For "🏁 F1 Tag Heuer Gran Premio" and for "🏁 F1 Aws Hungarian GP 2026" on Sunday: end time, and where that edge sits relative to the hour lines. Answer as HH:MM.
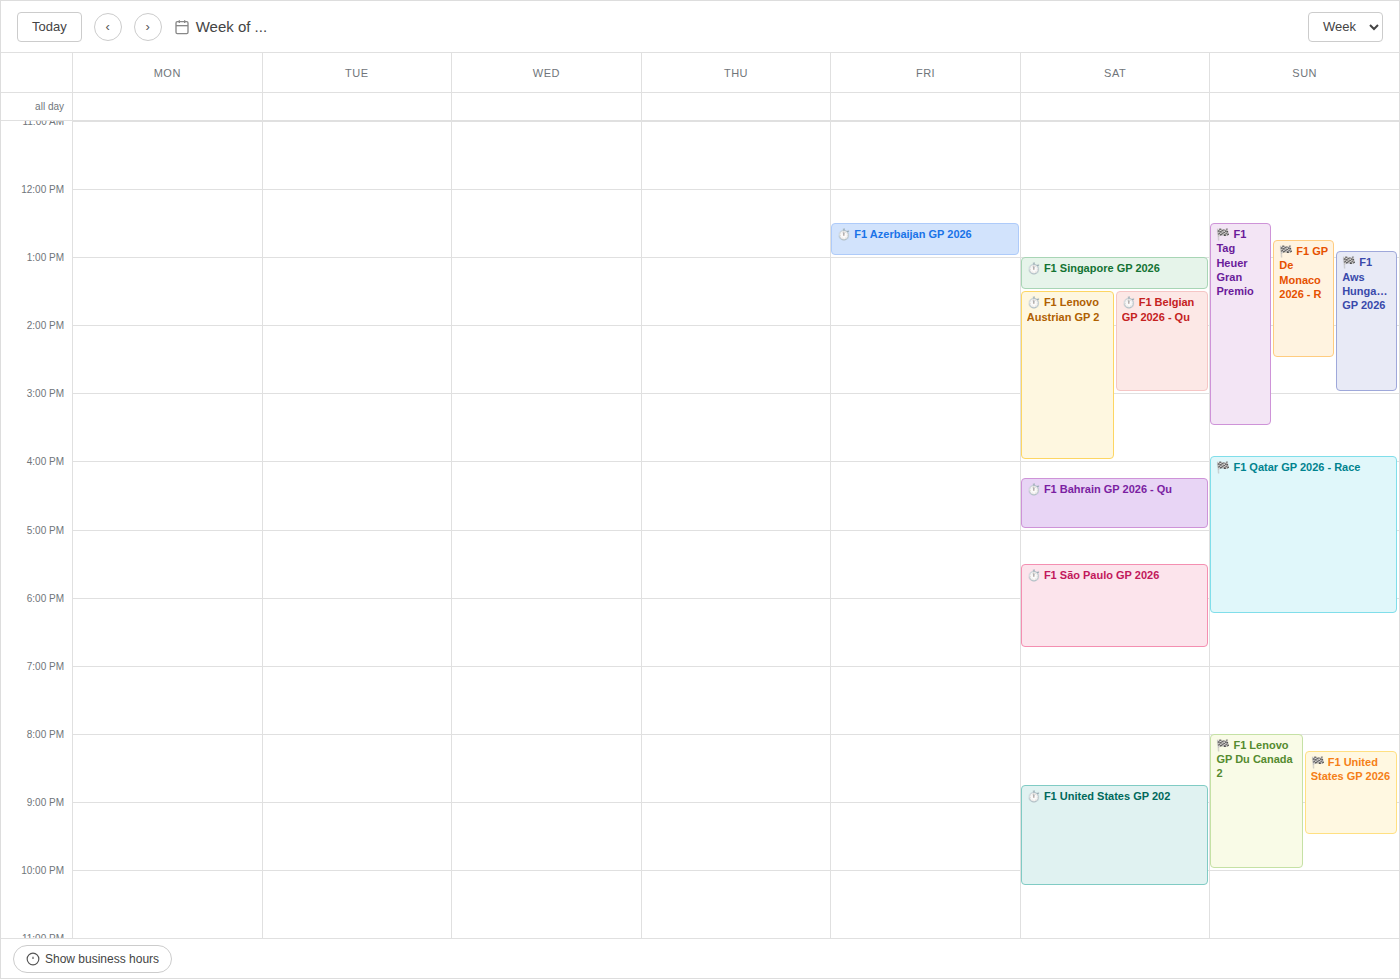
"🏁 F1 Tag Heuer Gran Premio": 15:30, halfway between the 15:00 and 16:00 lines. "🏁 F1 Aws Hungarian GP 2026": 15:00, exactly on the 15:00 line.